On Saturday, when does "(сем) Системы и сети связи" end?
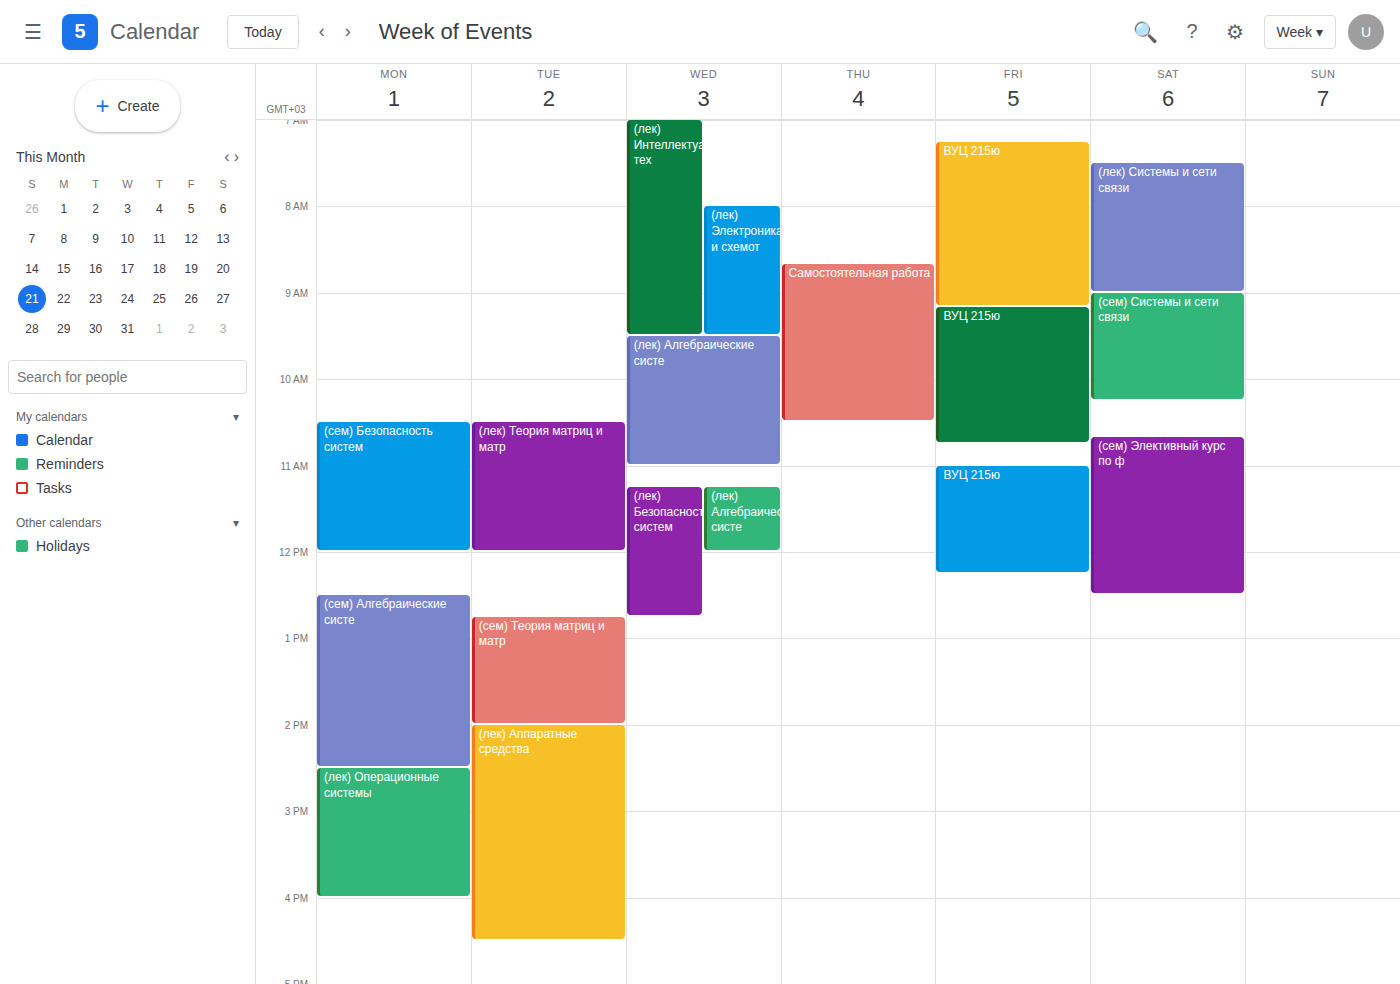
10:15 AM